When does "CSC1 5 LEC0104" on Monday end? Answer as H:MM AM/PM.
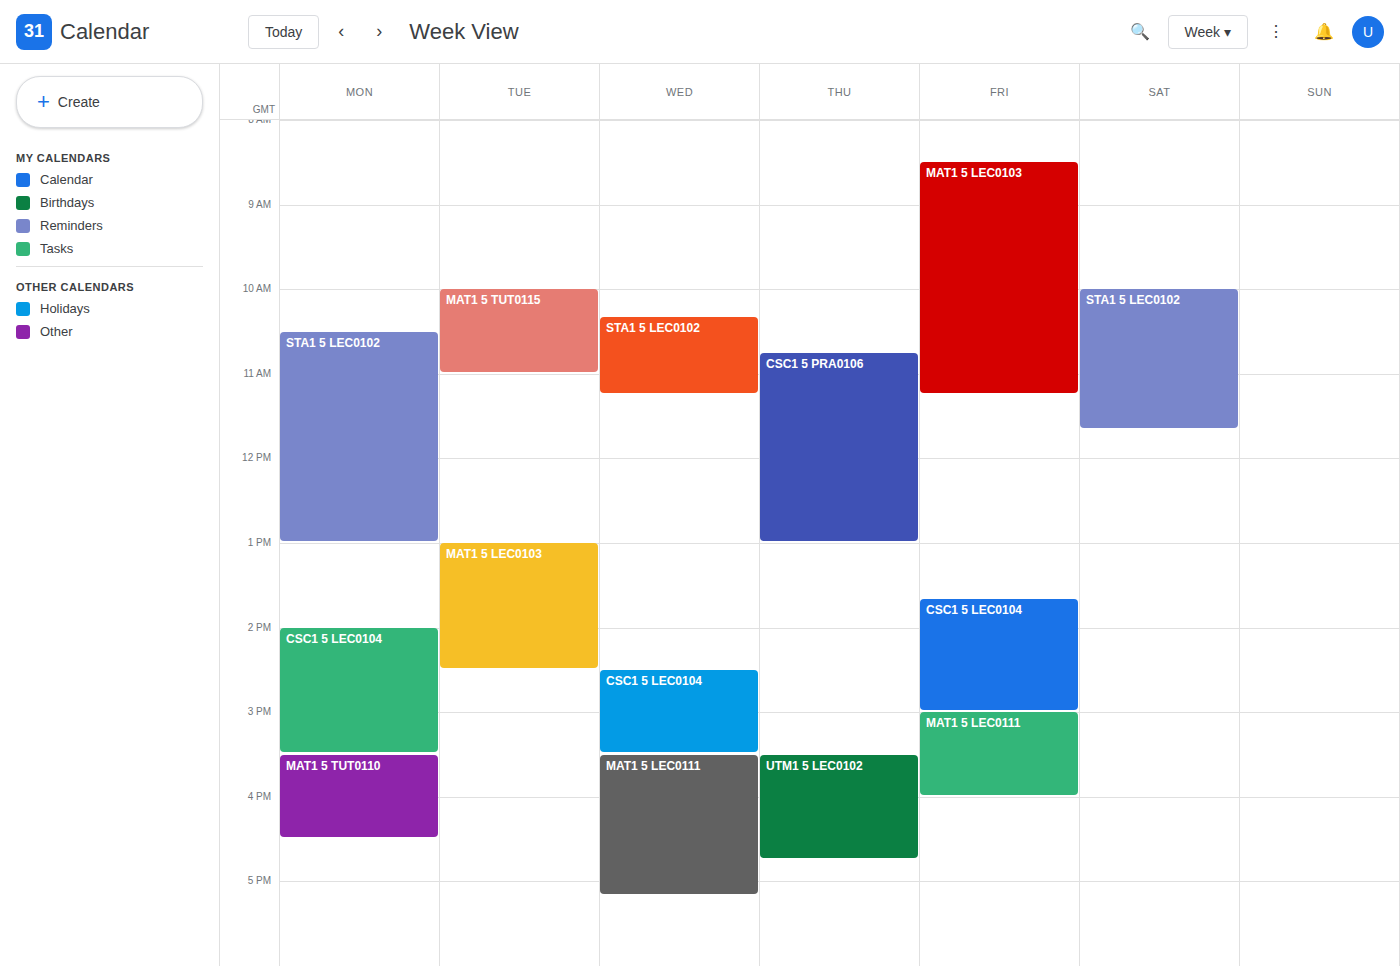
3:30 PM